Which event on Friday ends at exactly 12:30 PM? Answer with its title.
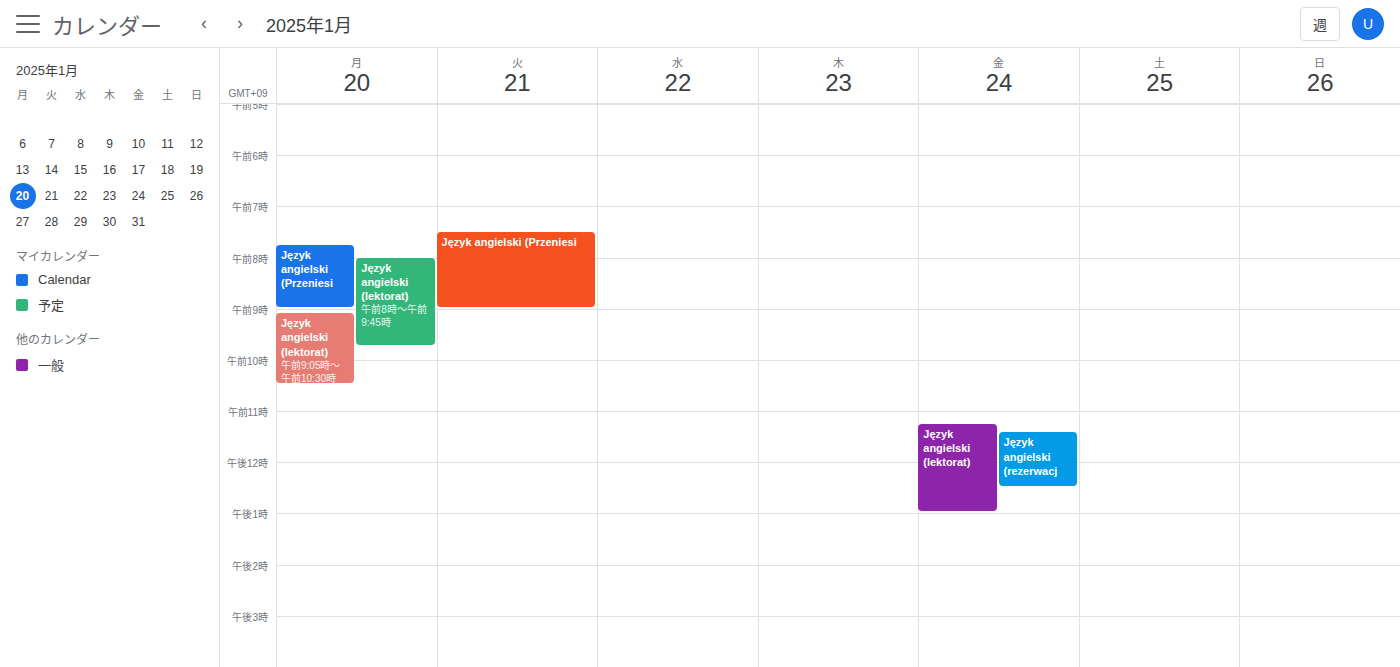
"Język angielski (rezerwacj"